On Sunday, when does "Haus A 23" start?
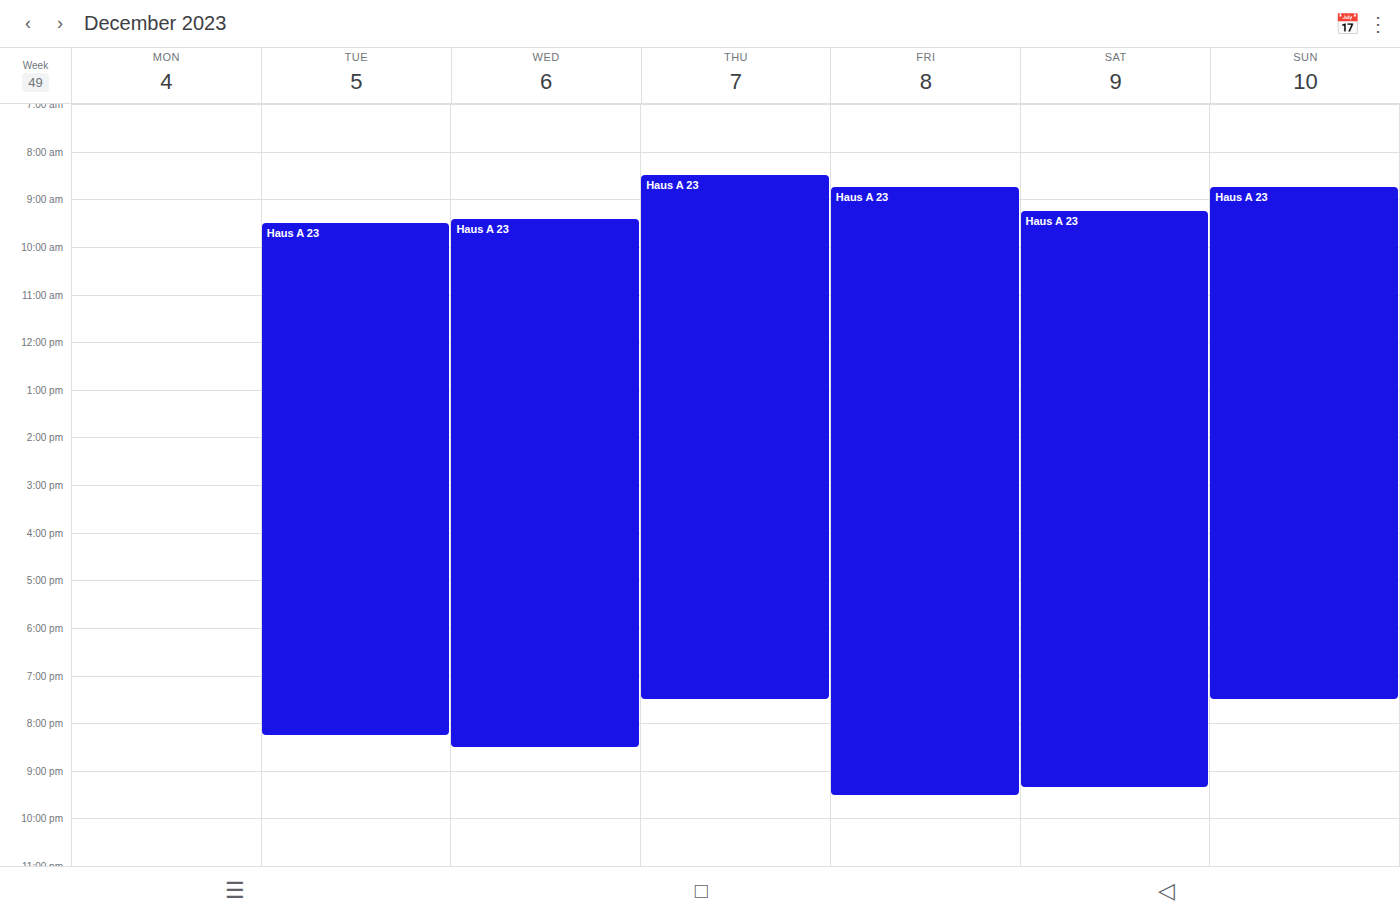
8:45 AM